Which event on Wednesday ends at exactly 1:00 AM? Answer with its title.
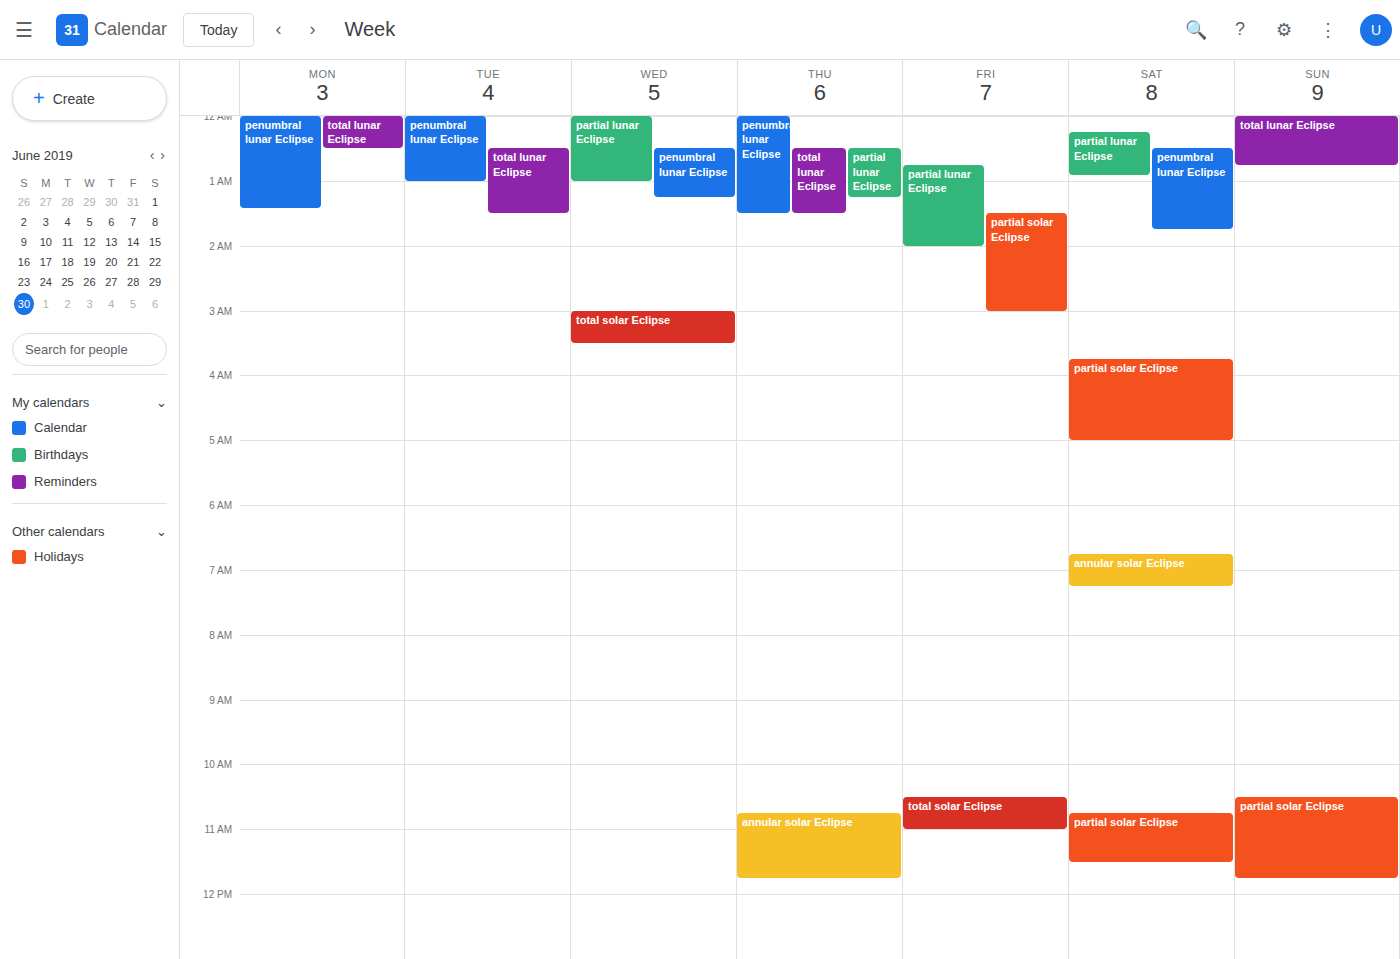
"partial lunar Eclipse"